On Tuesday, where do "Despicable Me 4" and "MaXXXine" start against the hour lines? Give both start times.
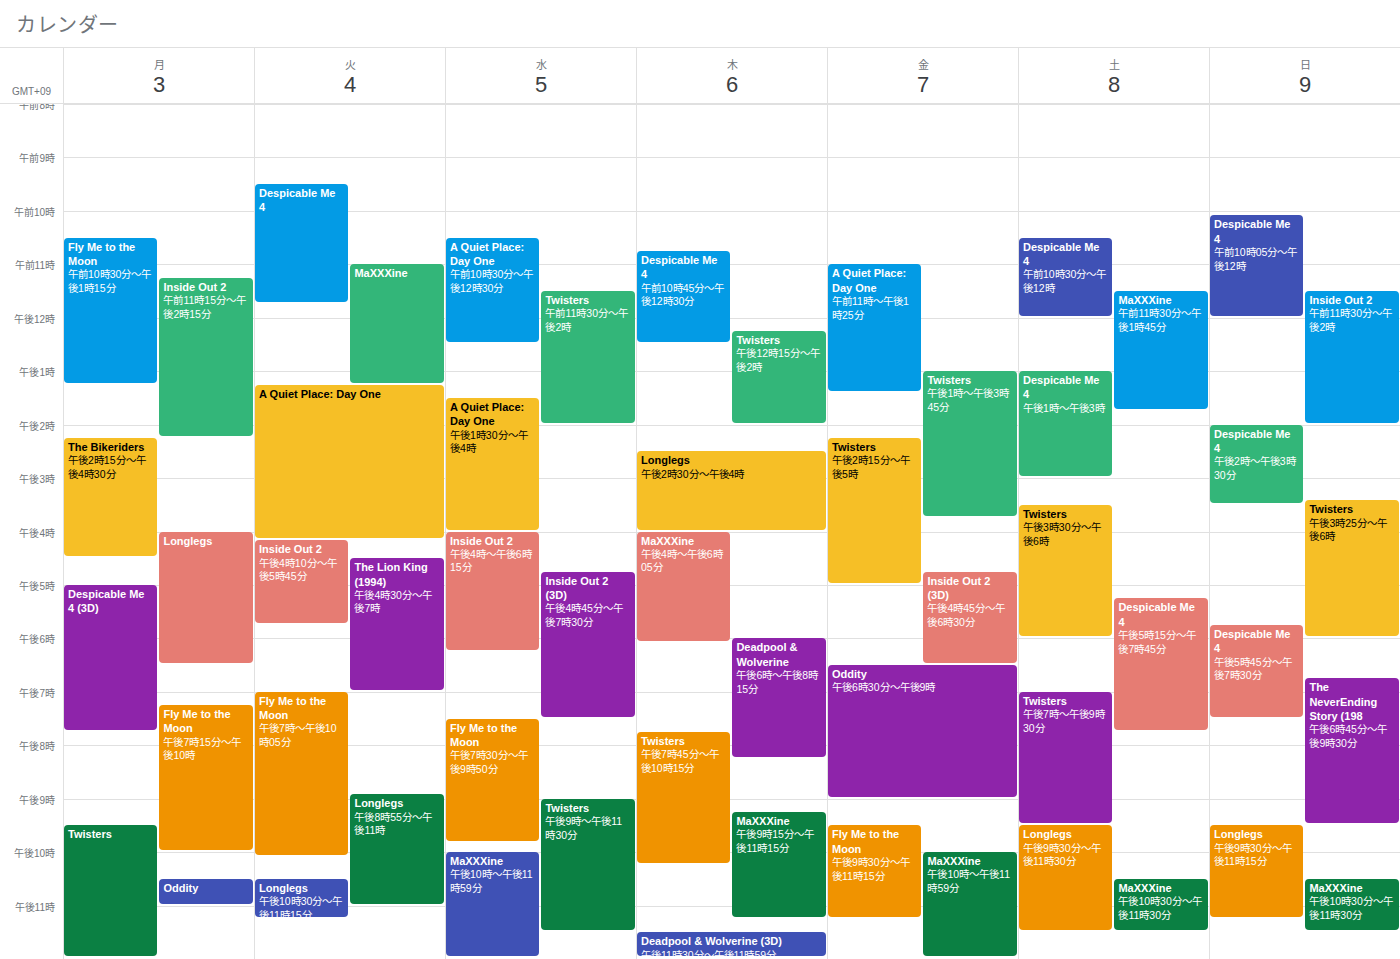
"Despicable Me 4": 9:30 AM, halfway between the 9 AM and 10 AM lines. "MaXXXine": 11:00 AM, exactly on the 11 AM line.